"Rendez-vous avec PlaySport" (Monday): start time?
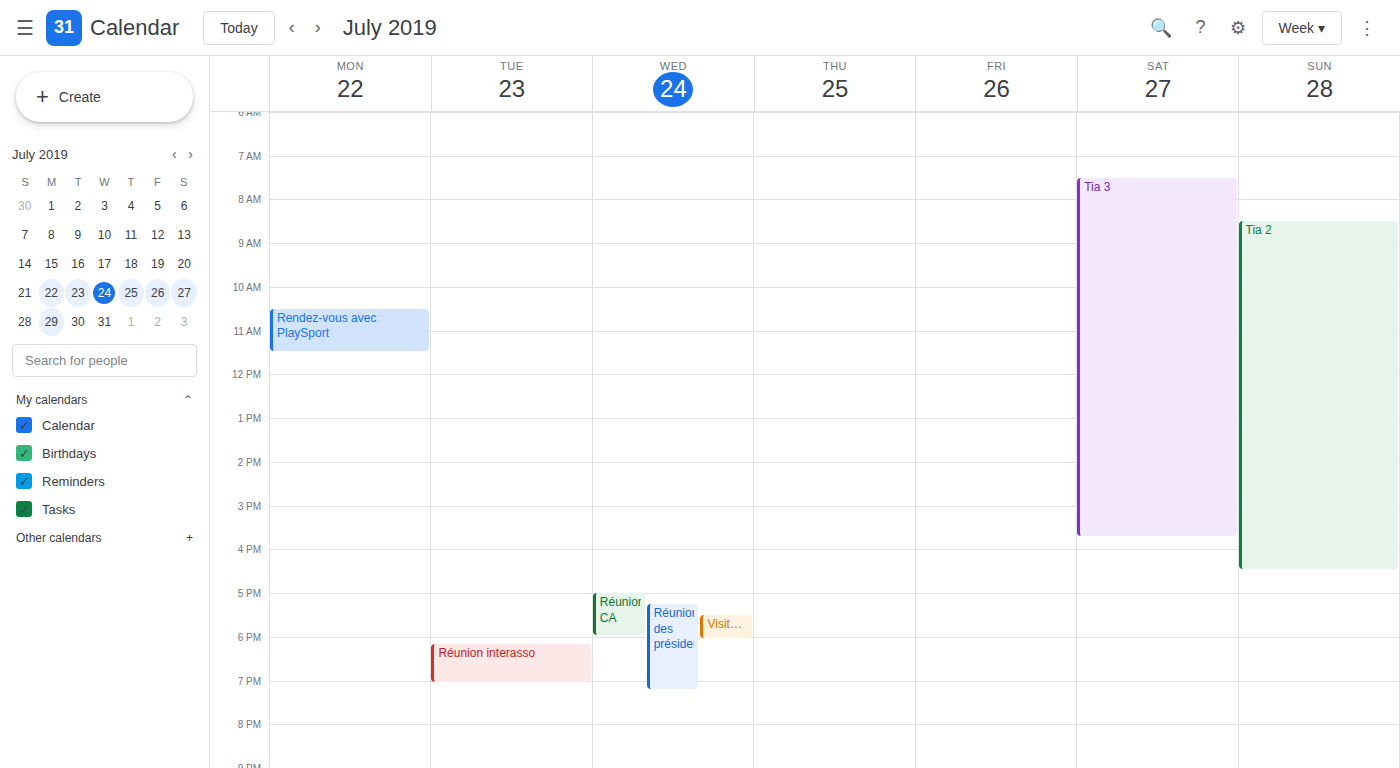
10:30 AM